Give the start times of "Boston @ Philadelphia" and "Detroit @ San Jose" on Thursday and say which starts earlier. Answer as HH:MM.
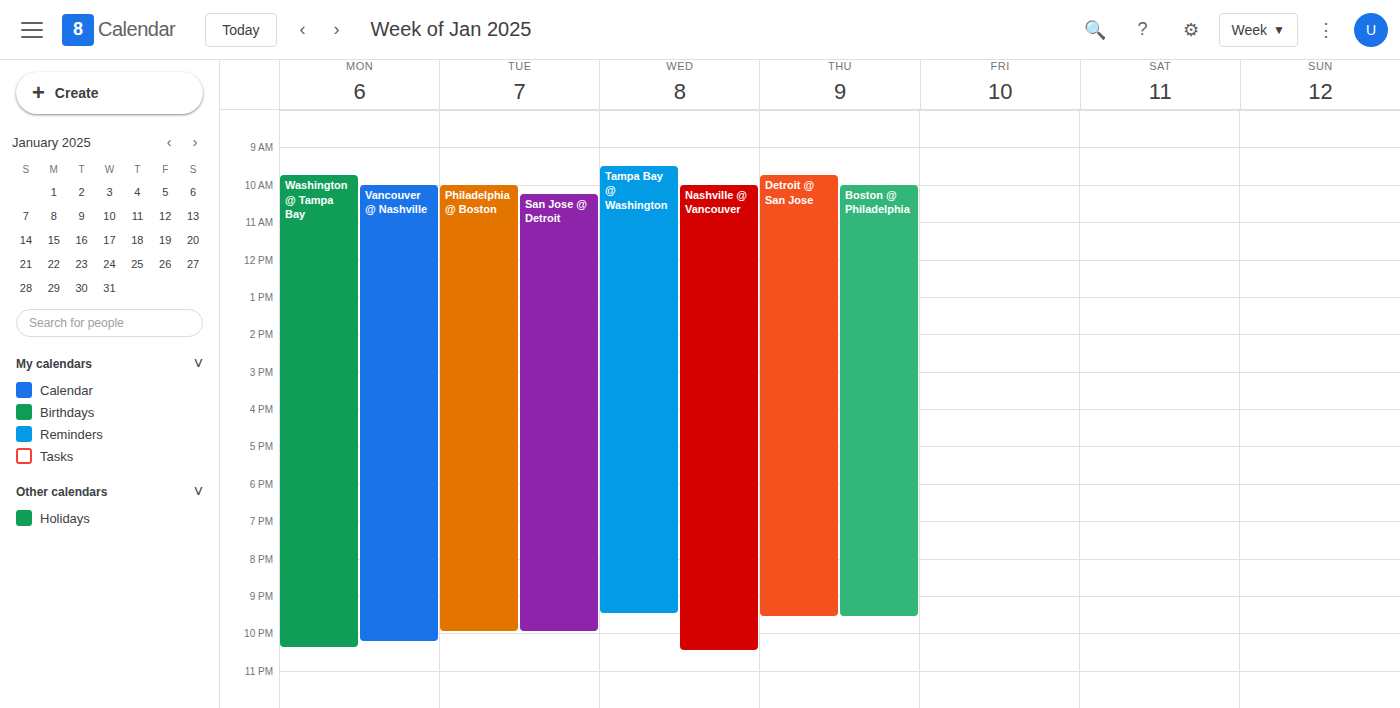
"Detroit @ San Jose" 09:45; "Boston @ Philadelphia" 10:00.